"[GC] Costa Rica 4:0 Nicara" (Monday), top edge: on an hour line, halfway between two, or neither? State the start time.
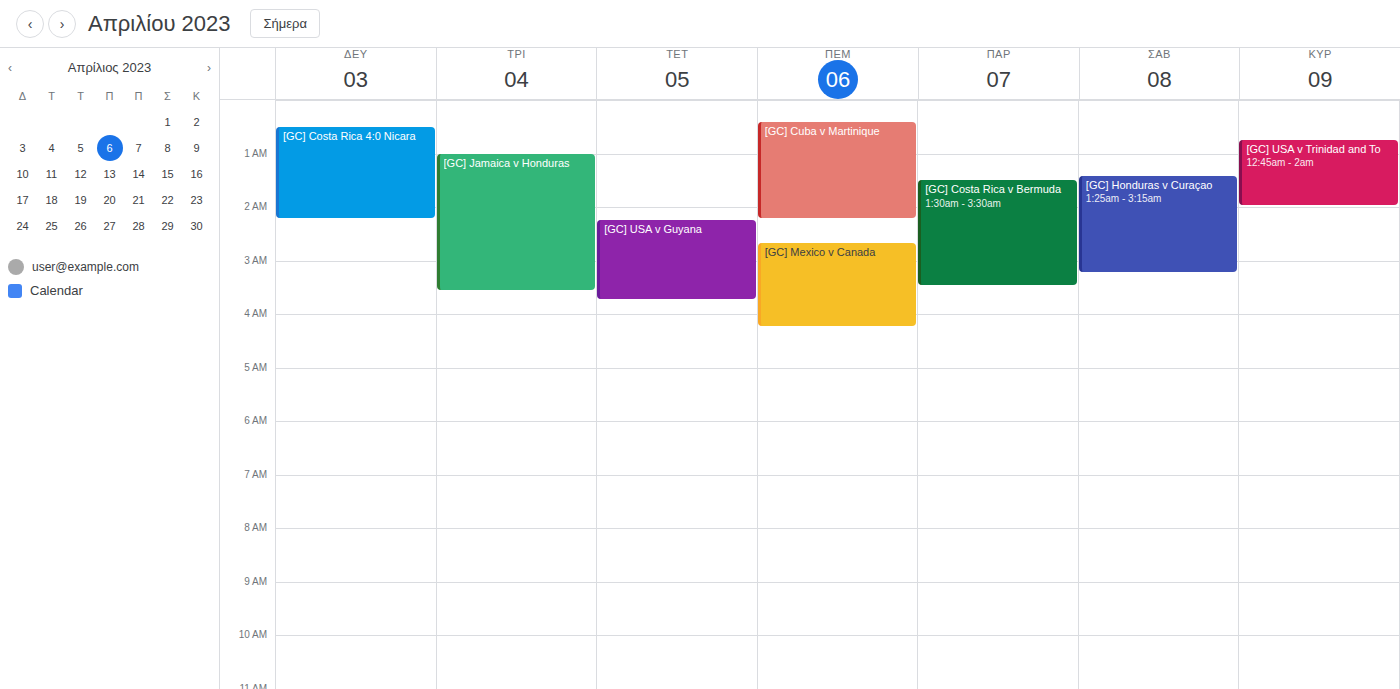
12:30 AM -- halfway between the 12 AM and 1 AM lines.